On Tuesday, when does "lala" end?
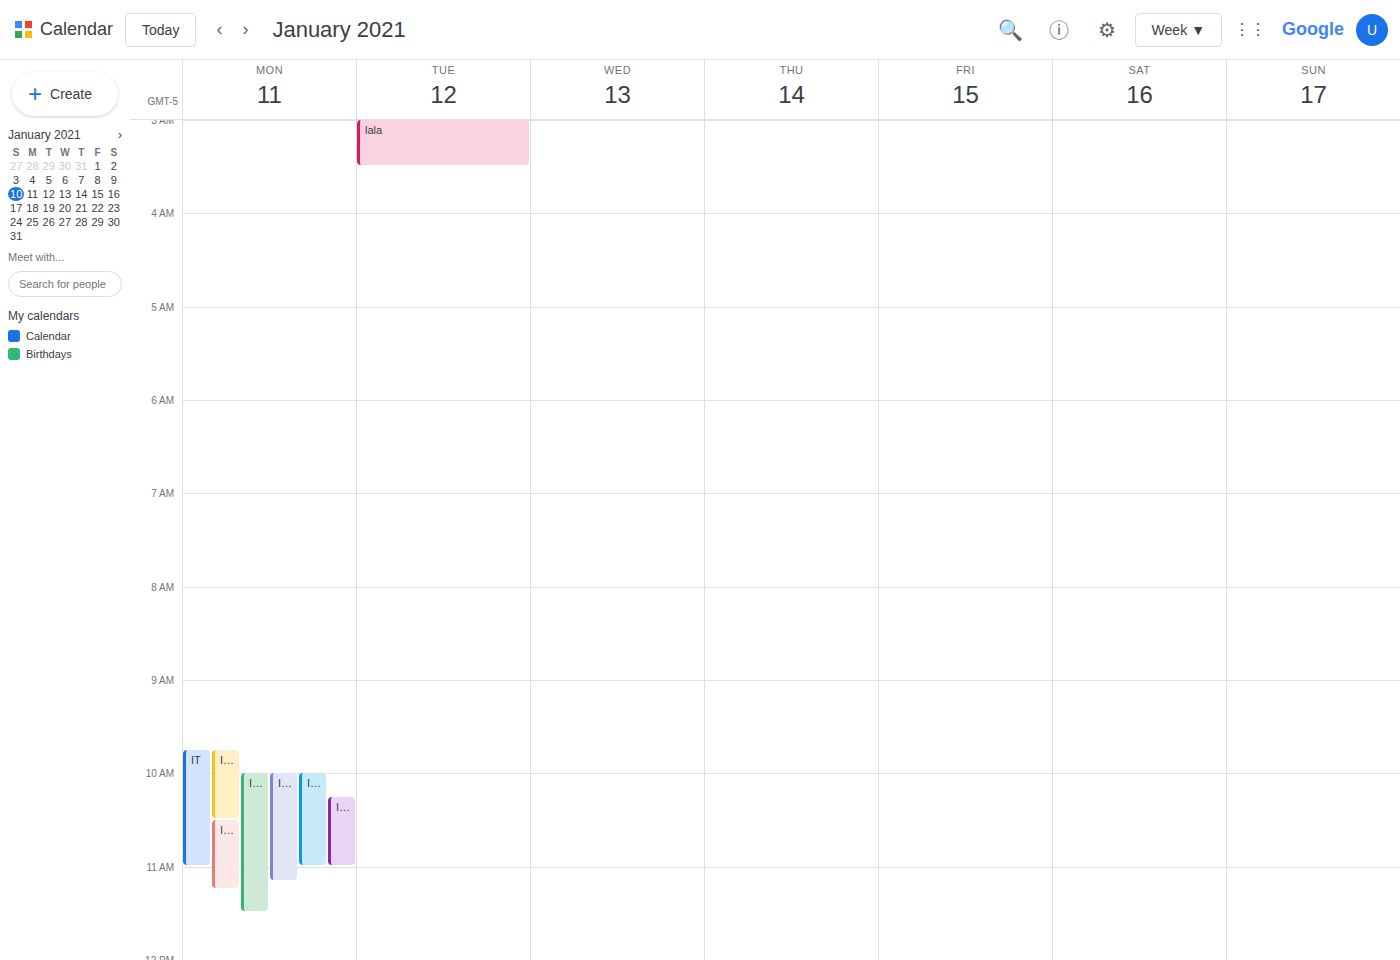
03:30